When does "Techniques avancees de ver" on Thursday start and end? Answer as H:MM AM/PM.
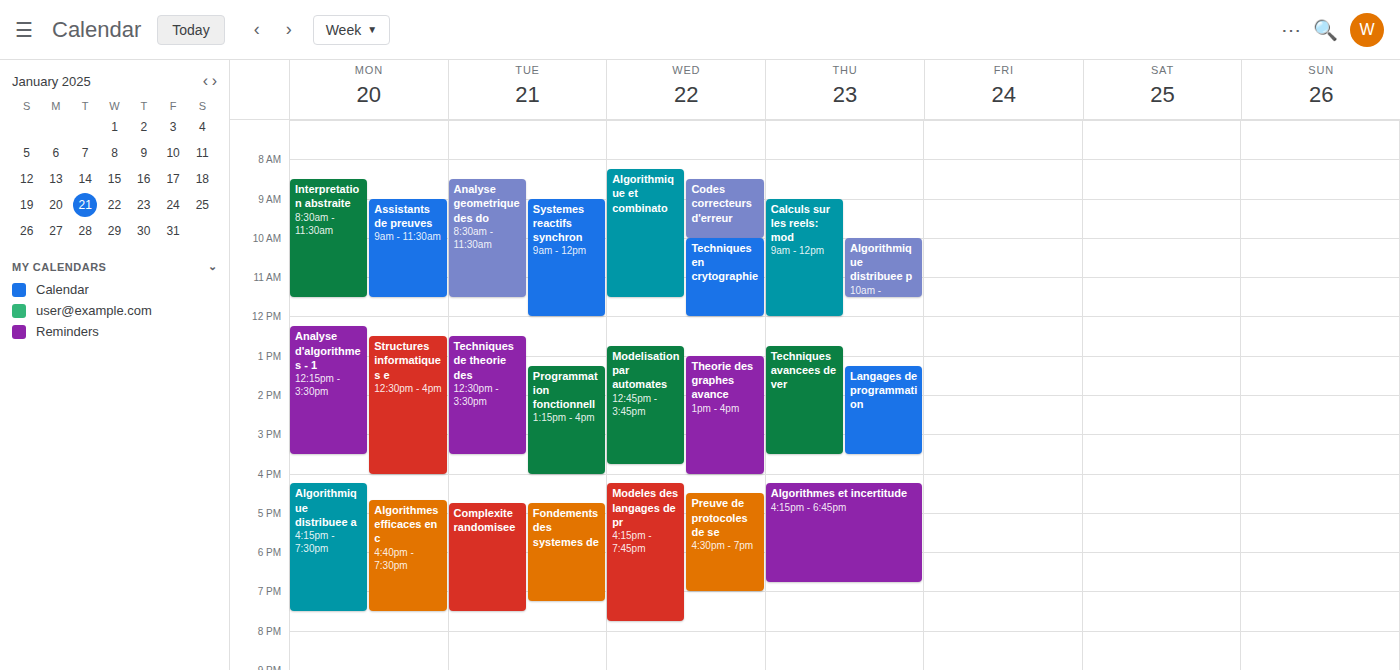
12:45 PM to 3:30 PM